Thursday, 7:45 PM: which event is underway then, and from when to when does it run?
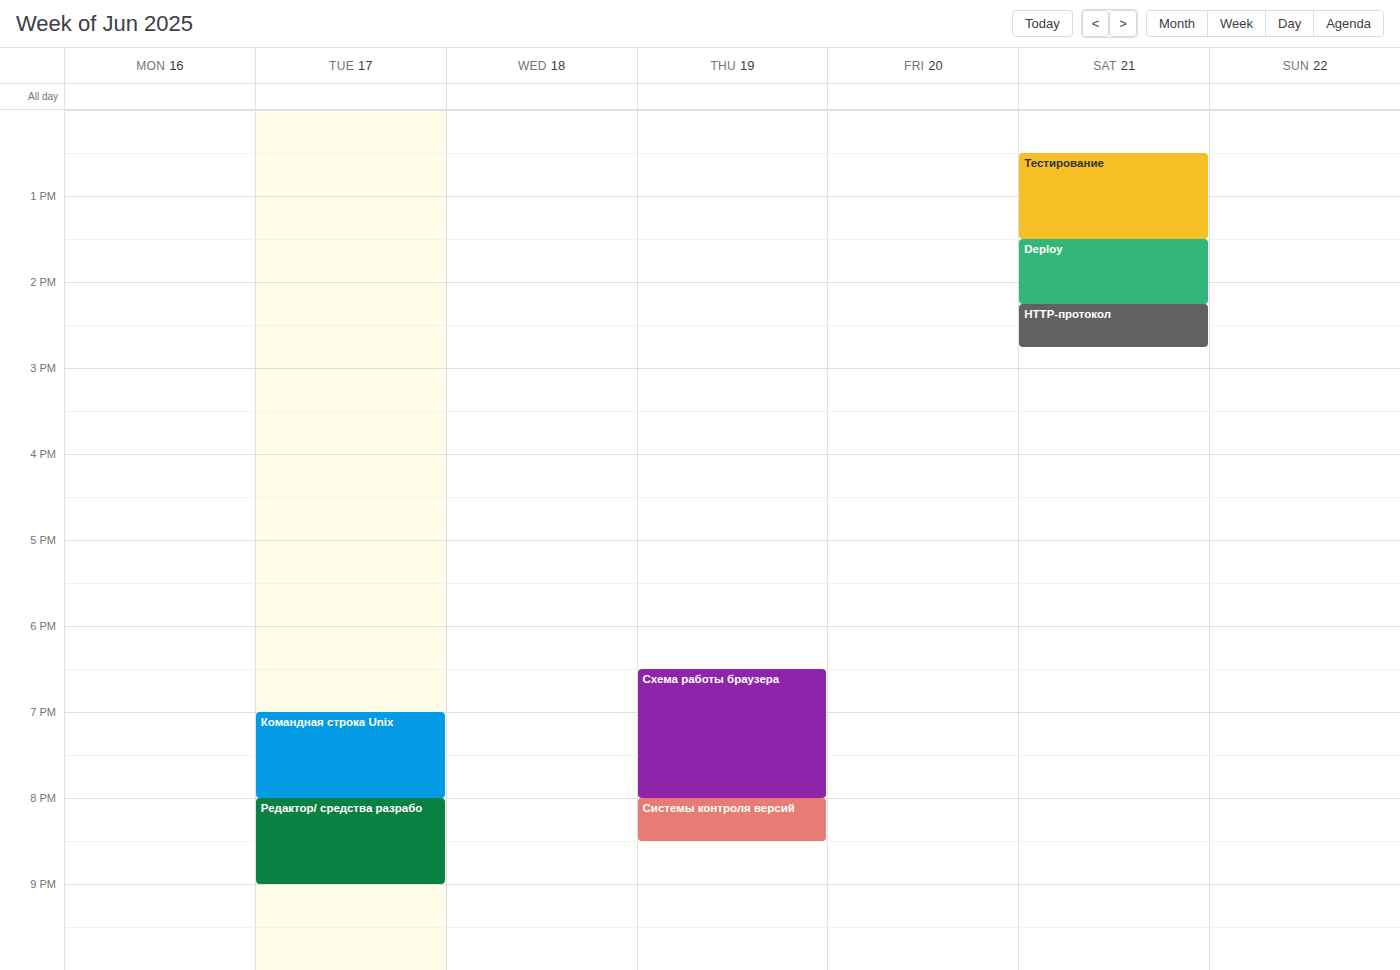
"Схема работы браузера", 6:30 PM to 8:00 PM